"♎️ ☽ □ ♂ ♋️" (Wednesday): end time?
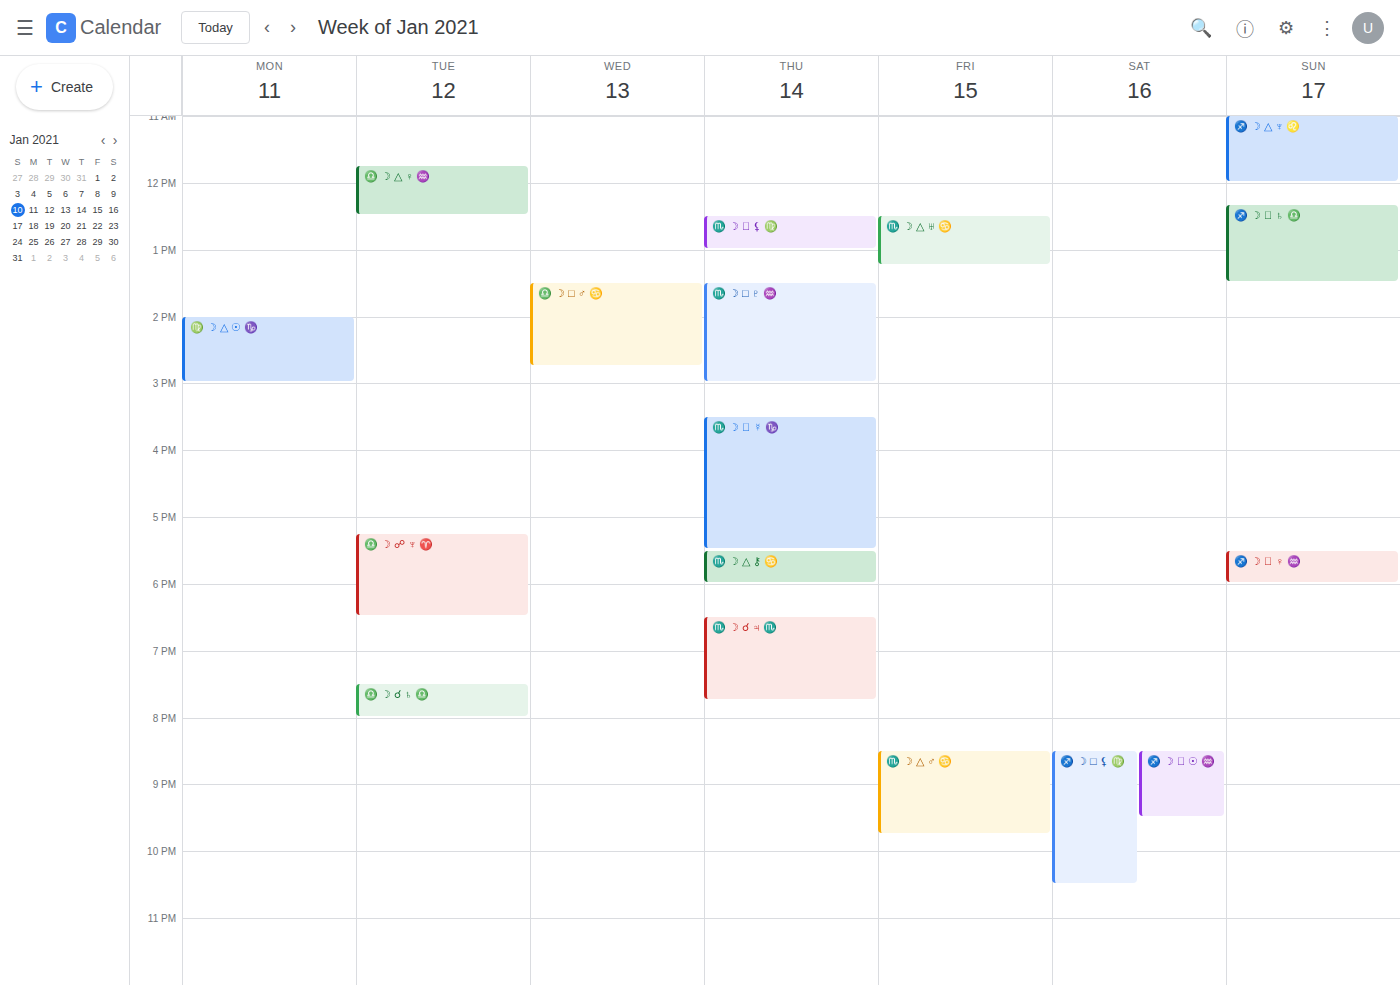
2:45 PM